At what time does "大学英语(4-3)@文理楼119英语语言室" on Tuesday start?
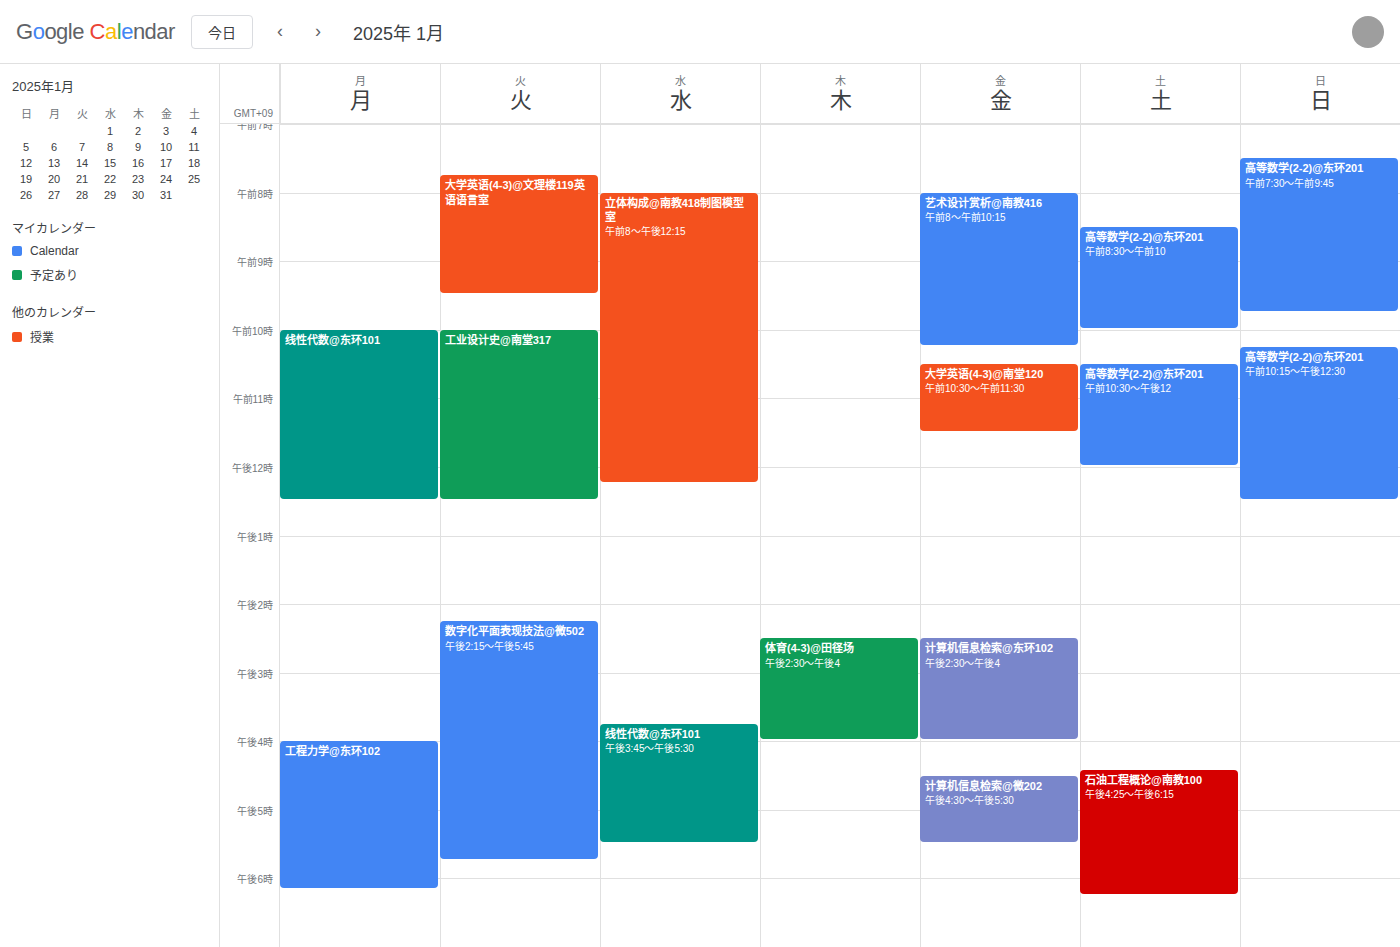
7:45 AM